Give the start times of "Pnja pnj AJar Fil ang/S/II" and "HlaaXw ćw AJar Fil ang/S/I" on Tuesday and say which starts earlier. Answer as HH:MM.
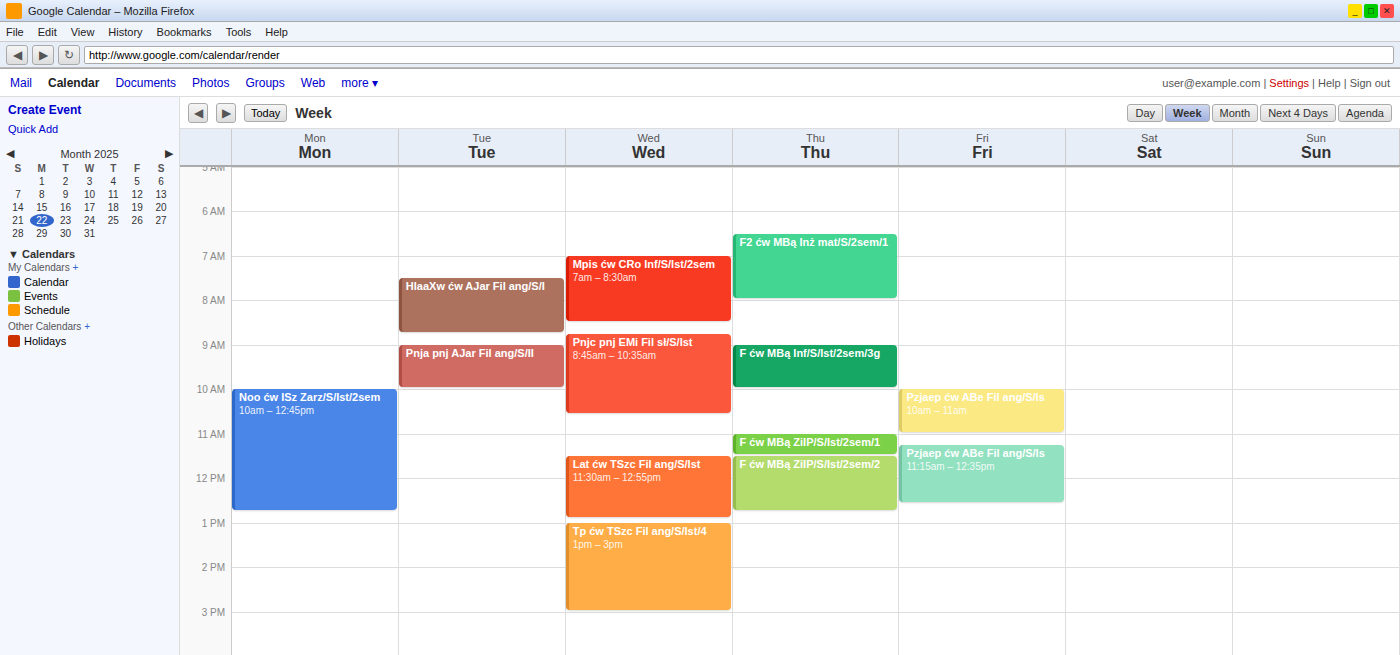
"HlaaXw ćw AJar Fil ang/S/I" 07:30; "Pnja pnj AJar Fil ang/S/II" 09:00.